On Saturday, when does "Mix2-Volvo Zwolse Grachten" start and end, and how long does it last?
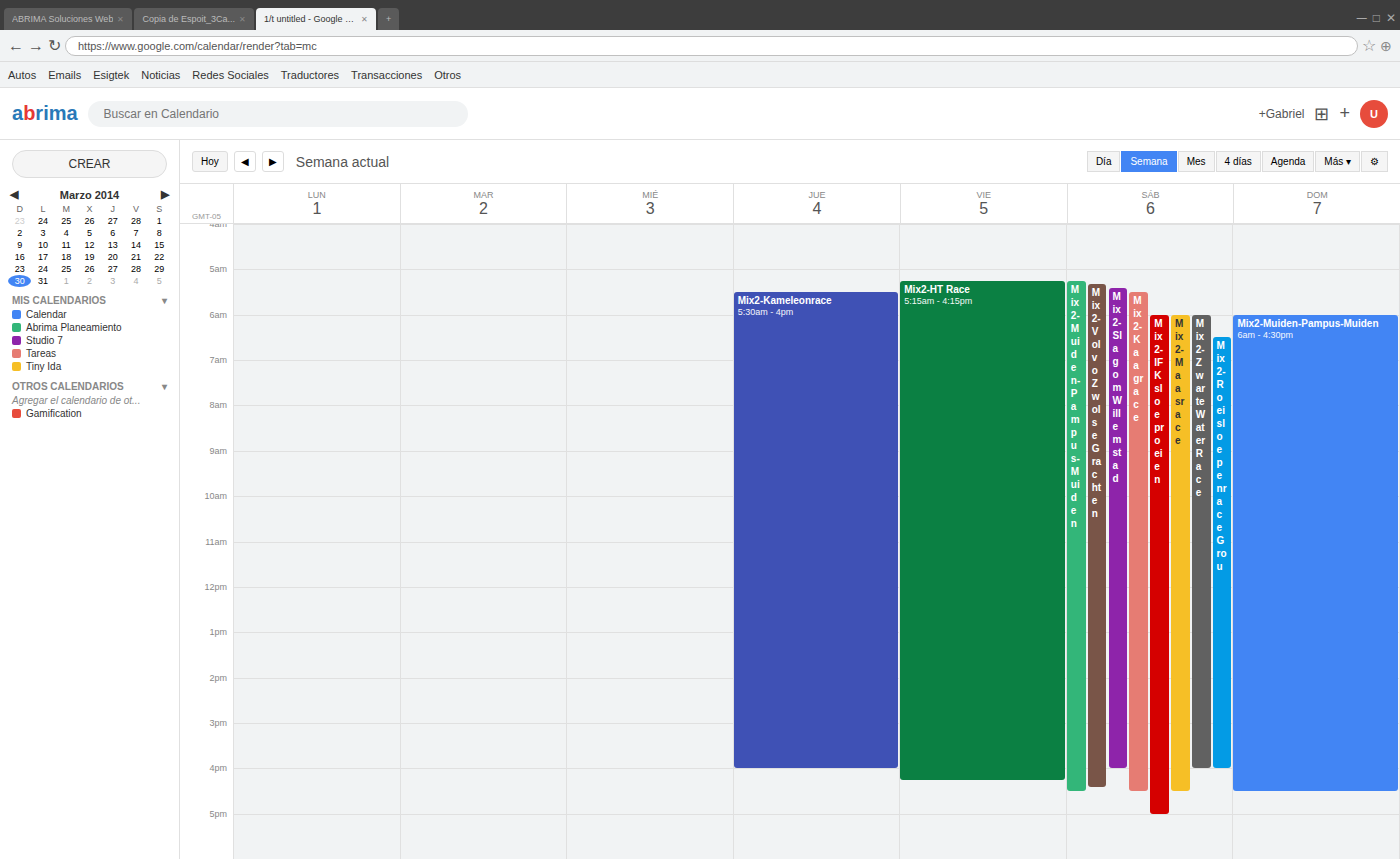
05:20 to 16:25, 11 hours 5 minutes